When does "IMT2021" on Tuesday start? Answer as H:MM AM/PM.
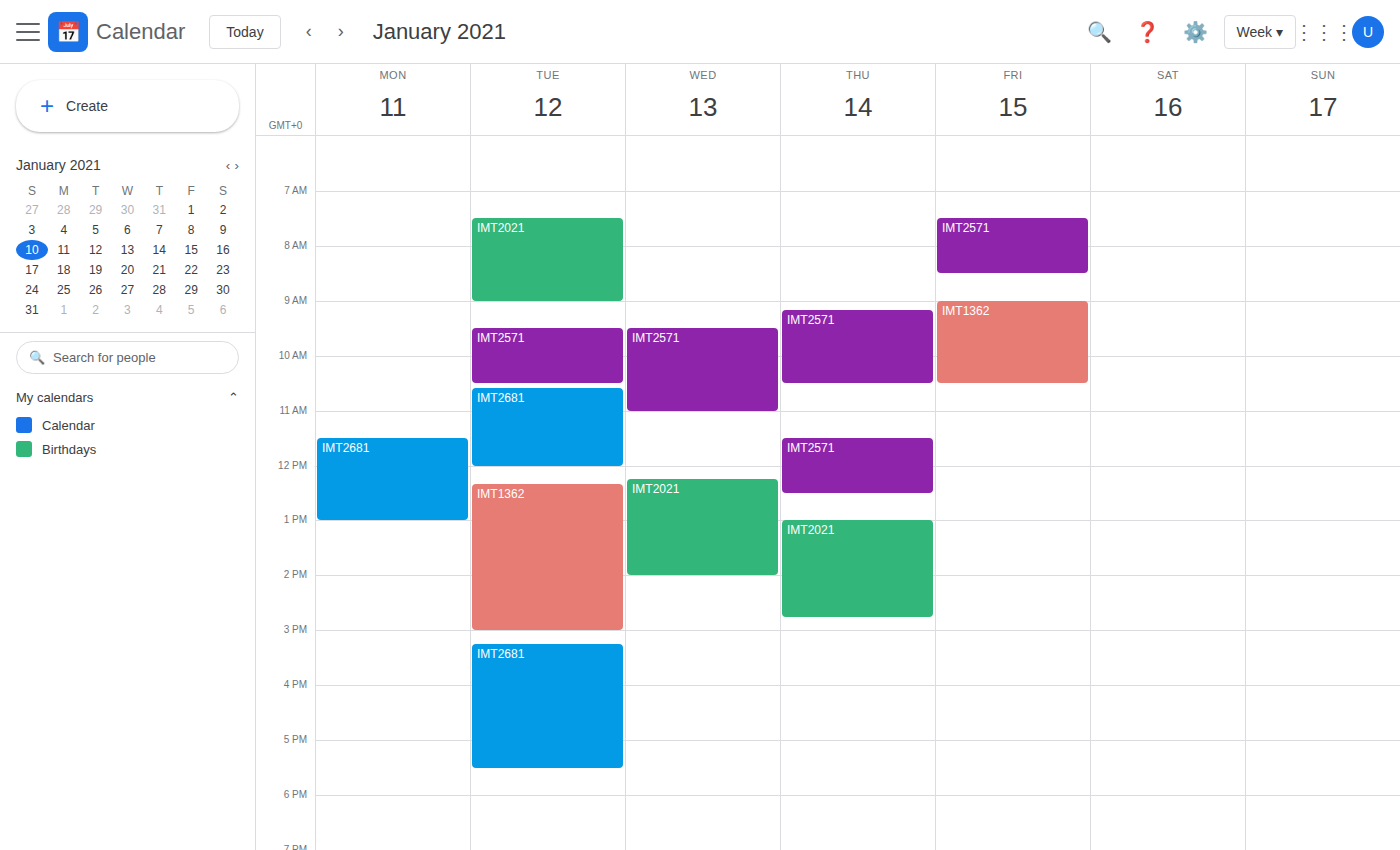
7:30 AM